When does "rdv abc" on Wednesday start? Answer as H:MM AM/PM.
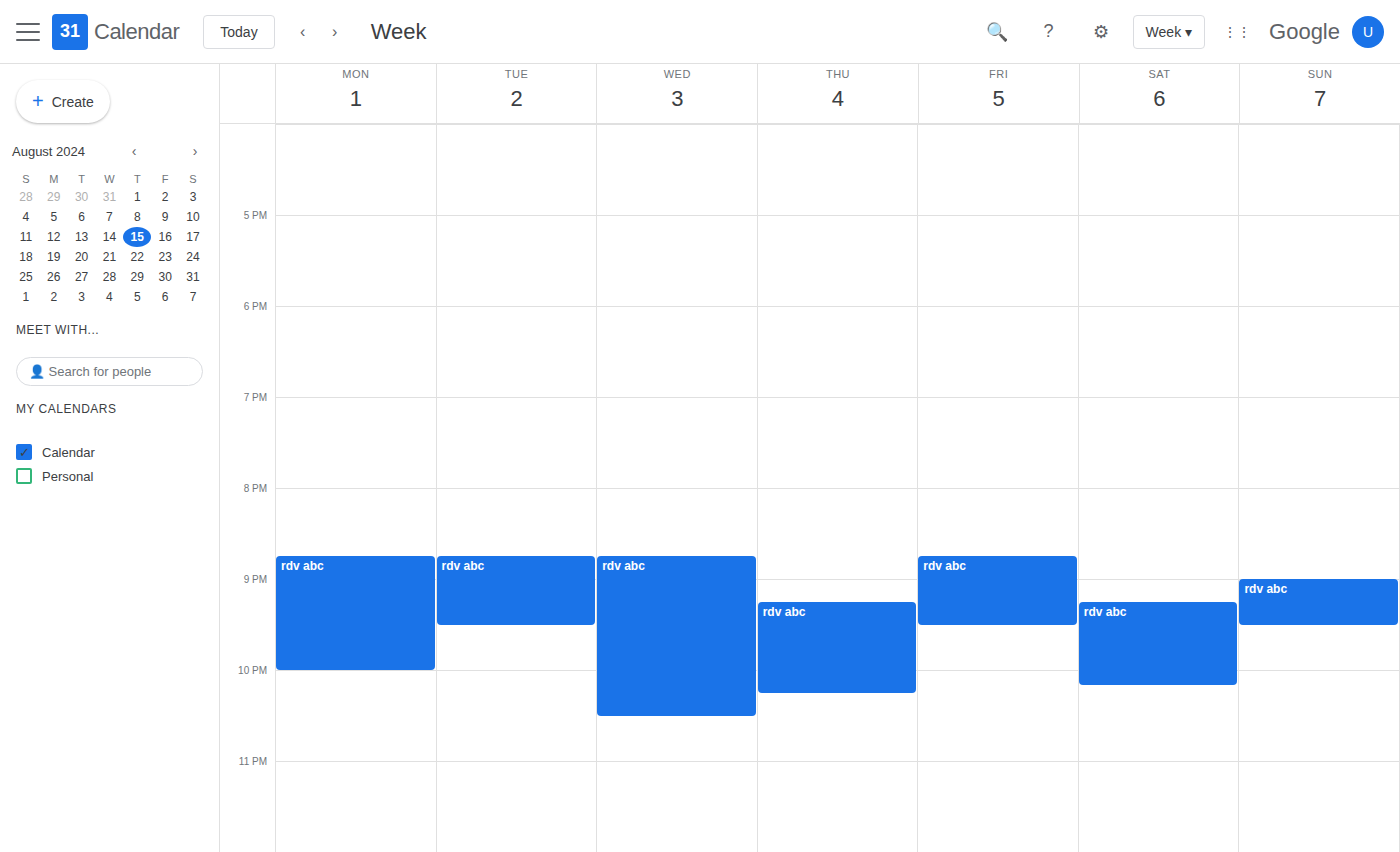
8:45 PM